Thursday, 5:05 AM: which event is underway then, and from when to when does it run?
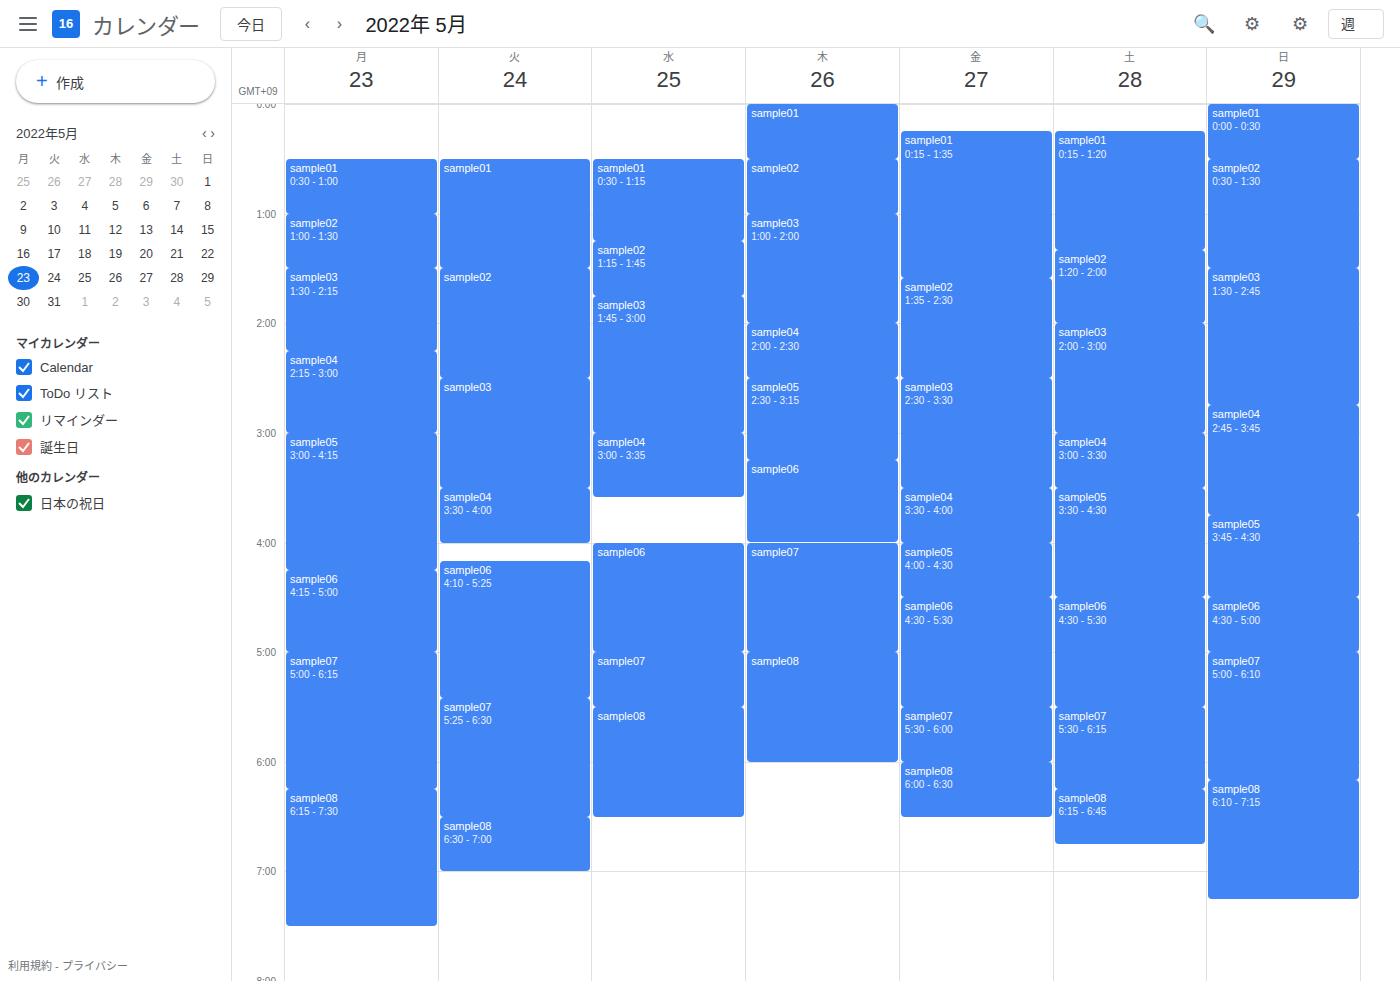
"sample08", 5:00 AM to 6:00 AM